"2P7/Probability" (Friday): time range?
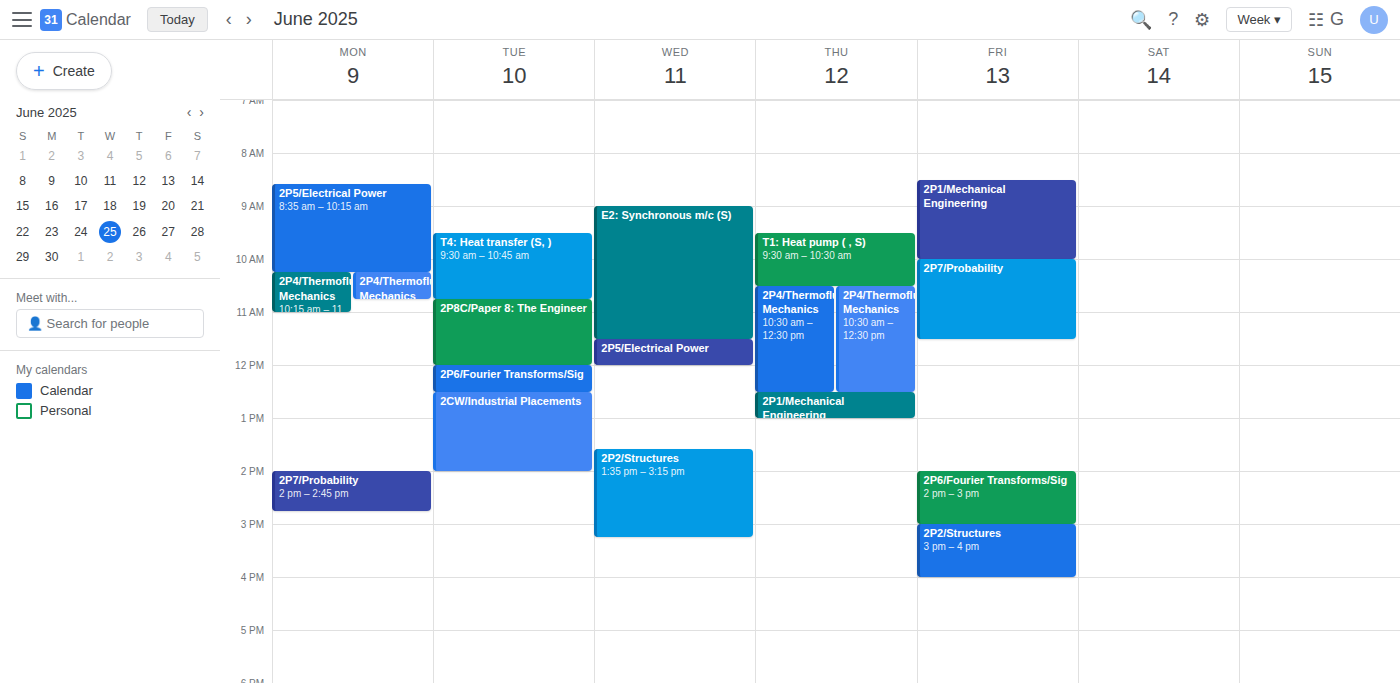
10:00 AM to 11:30 AM